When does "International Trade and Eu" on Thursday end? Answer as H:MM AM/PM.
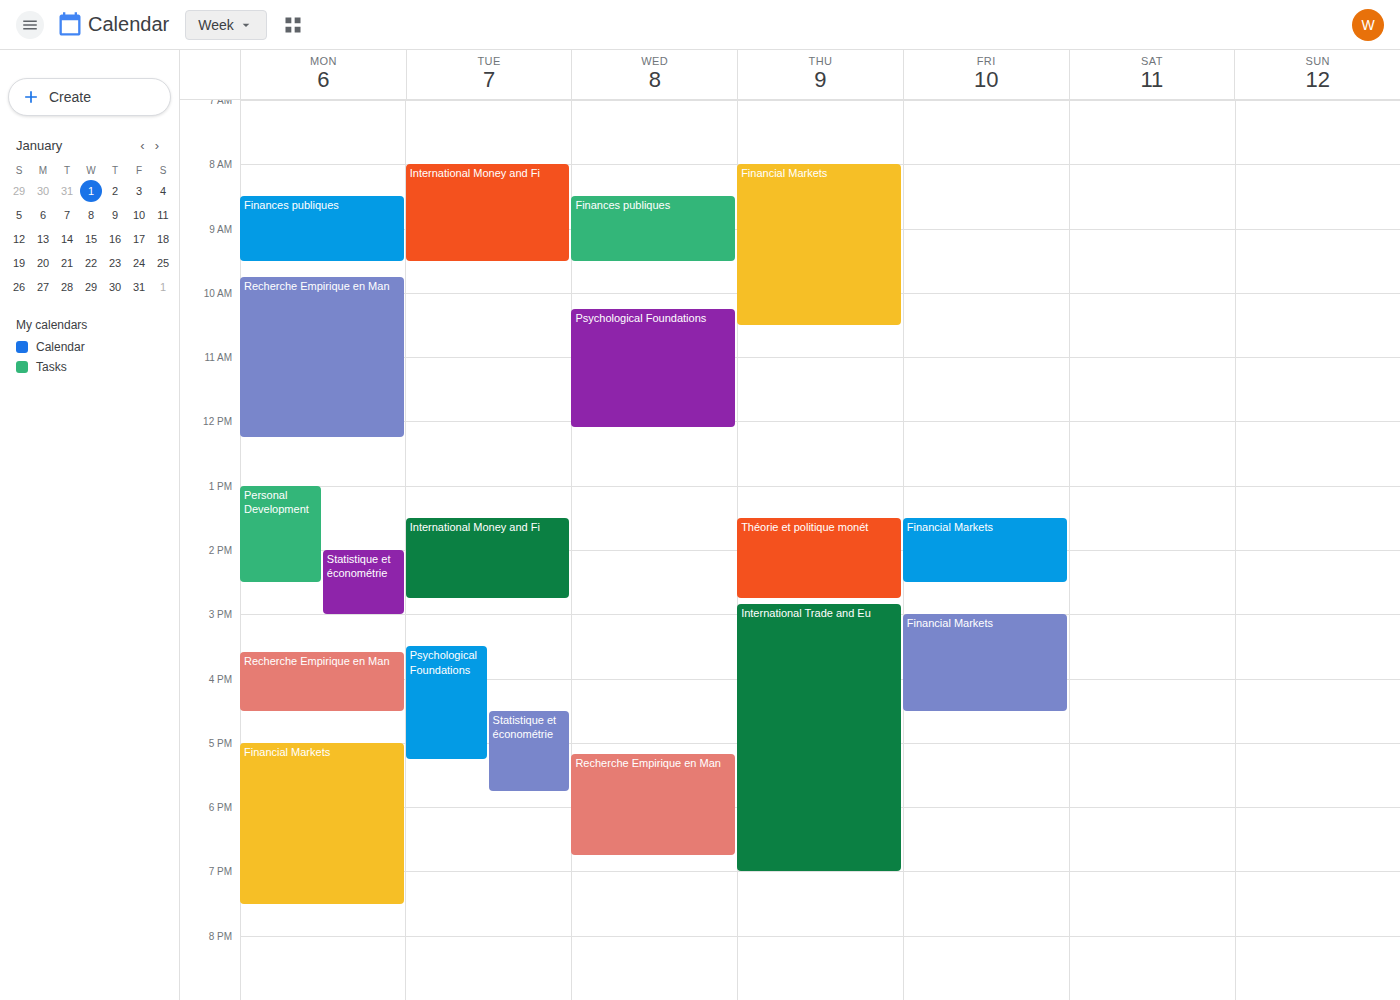
7:00 PM